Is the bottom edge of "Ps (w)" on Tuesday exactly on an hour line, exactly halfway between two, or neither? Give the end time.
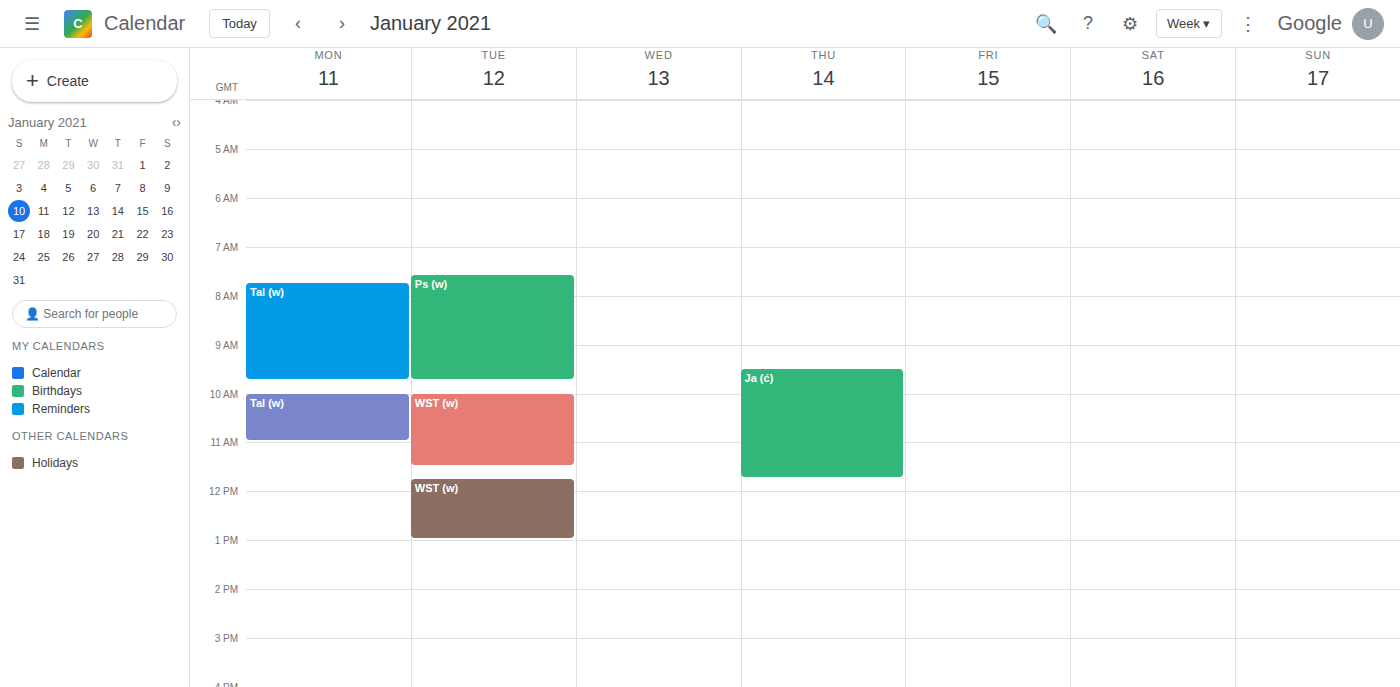
9:45 AM -- neither: three quarters of the way from the 9 AM line to the 10 AM line.